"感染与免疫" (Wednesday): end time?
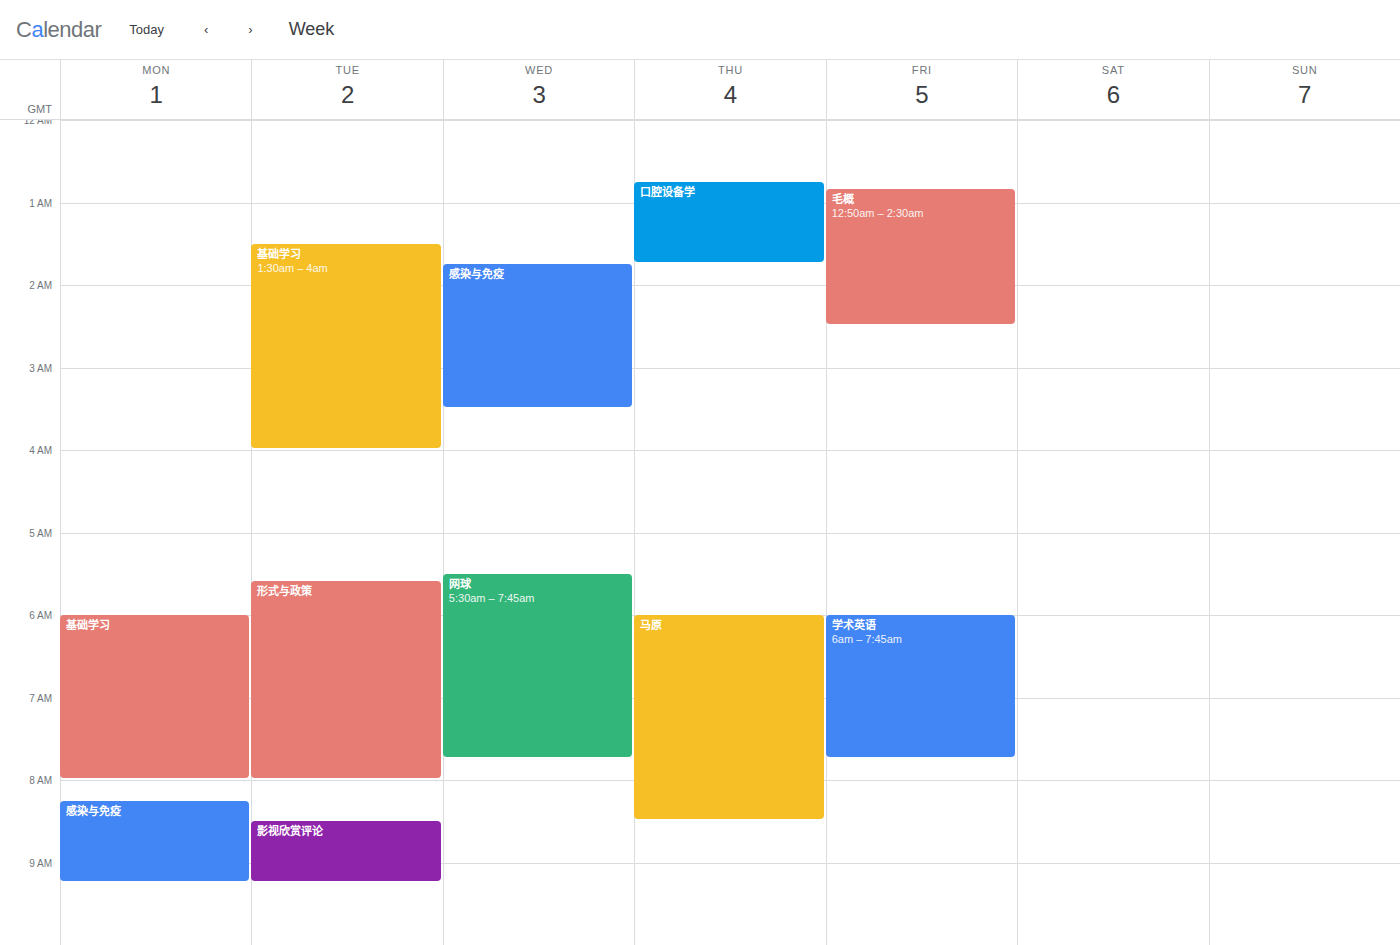
3:30 AM